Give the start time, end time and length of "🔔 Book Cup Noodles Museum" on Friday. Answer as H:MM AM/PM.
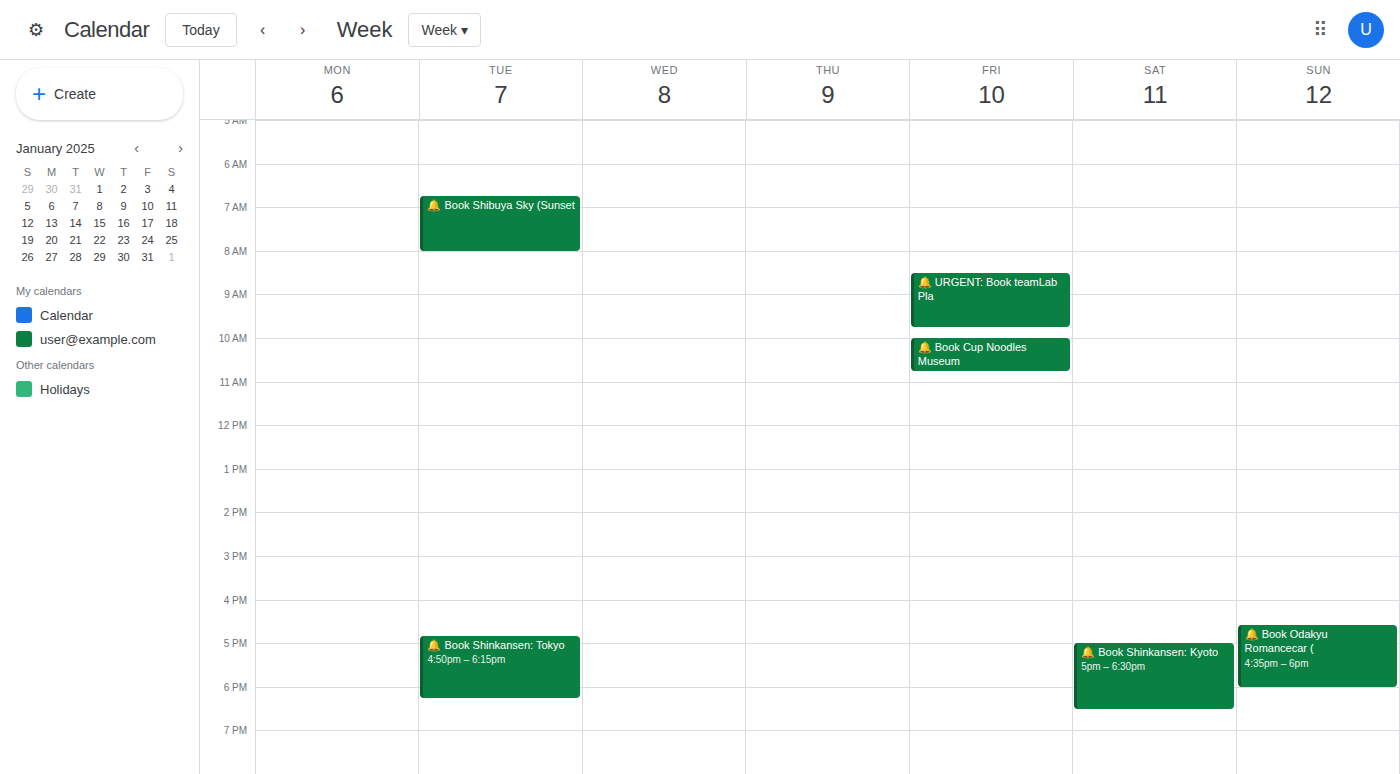
10:00 AM to 10:45 AM, 45 minutes